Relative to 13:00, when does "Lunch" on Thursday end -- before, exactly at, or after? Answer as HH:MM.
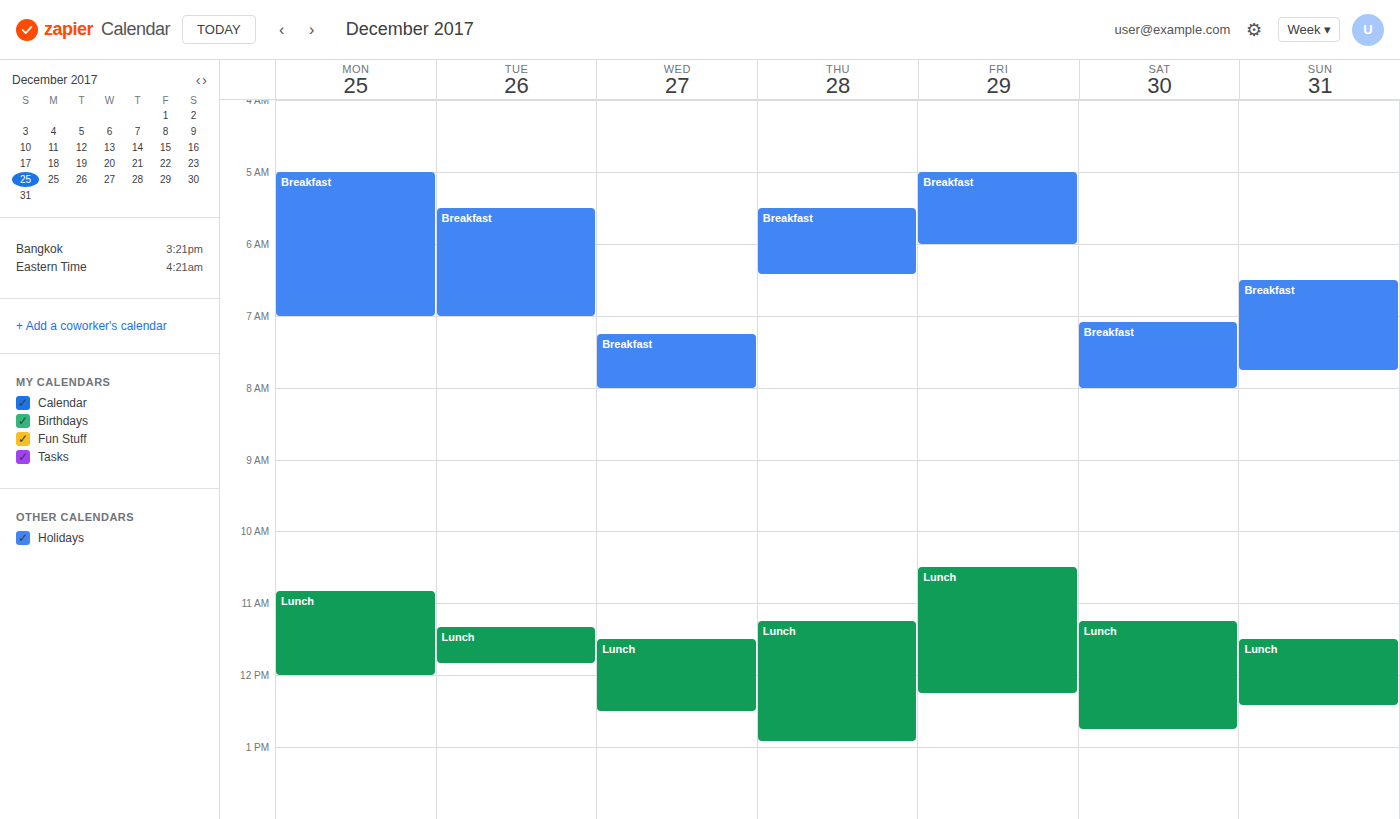
12:55 -- before 13:00, 5 minutes above the 13:00 line.